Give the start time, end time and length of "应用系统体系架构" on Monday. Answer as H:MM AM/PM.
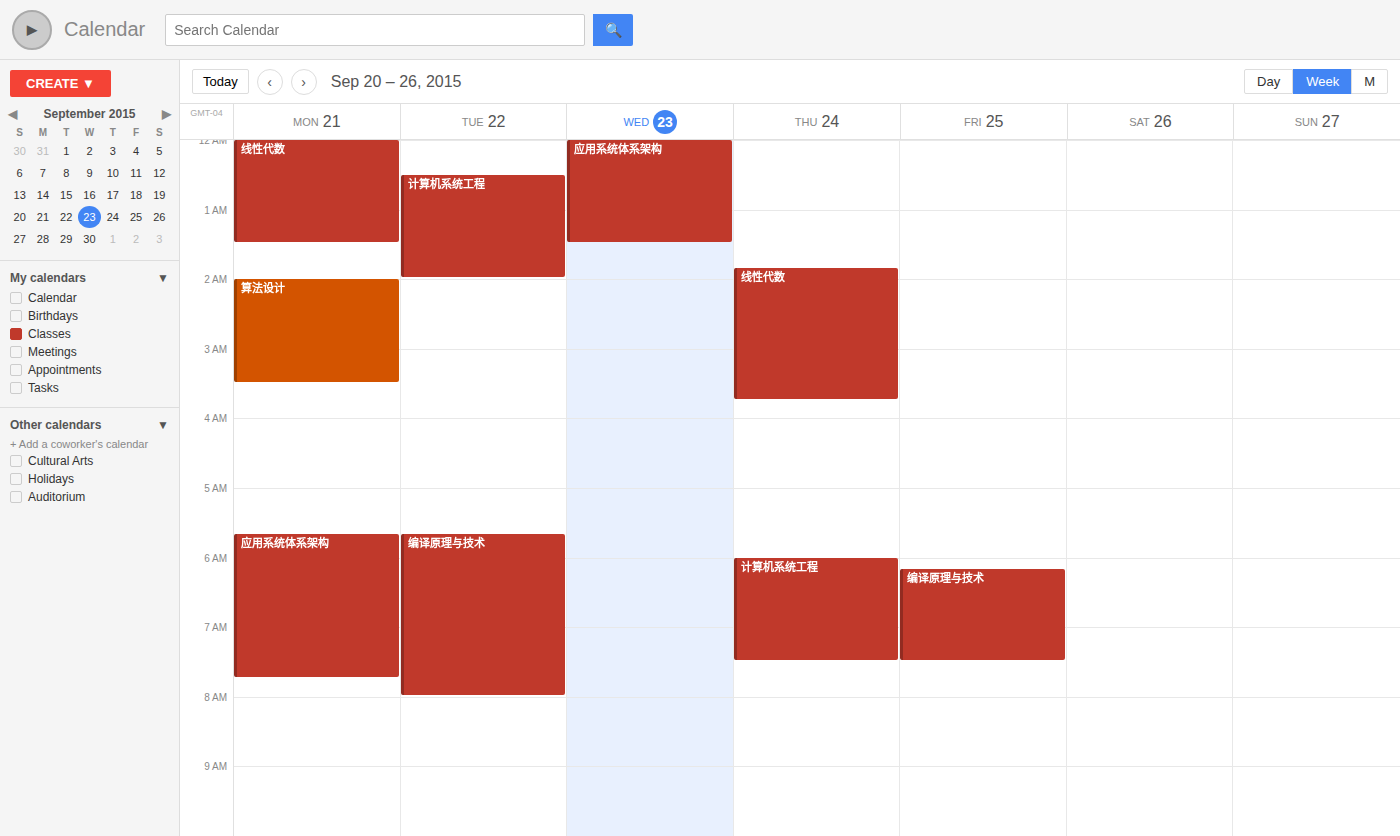
5:40 AM to 7:45 AM, 2 hours 5 minutes